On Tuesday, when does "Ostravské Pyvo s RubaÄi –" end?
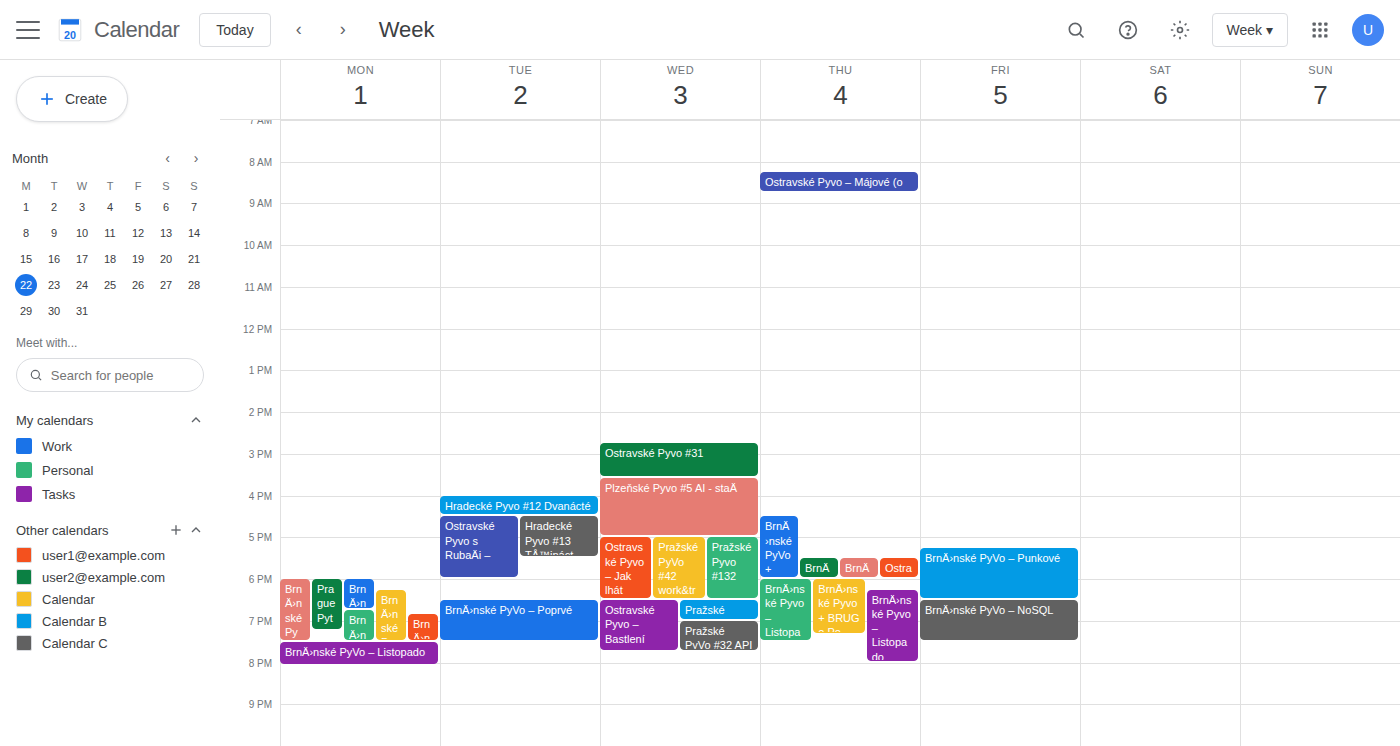
6:00 PM